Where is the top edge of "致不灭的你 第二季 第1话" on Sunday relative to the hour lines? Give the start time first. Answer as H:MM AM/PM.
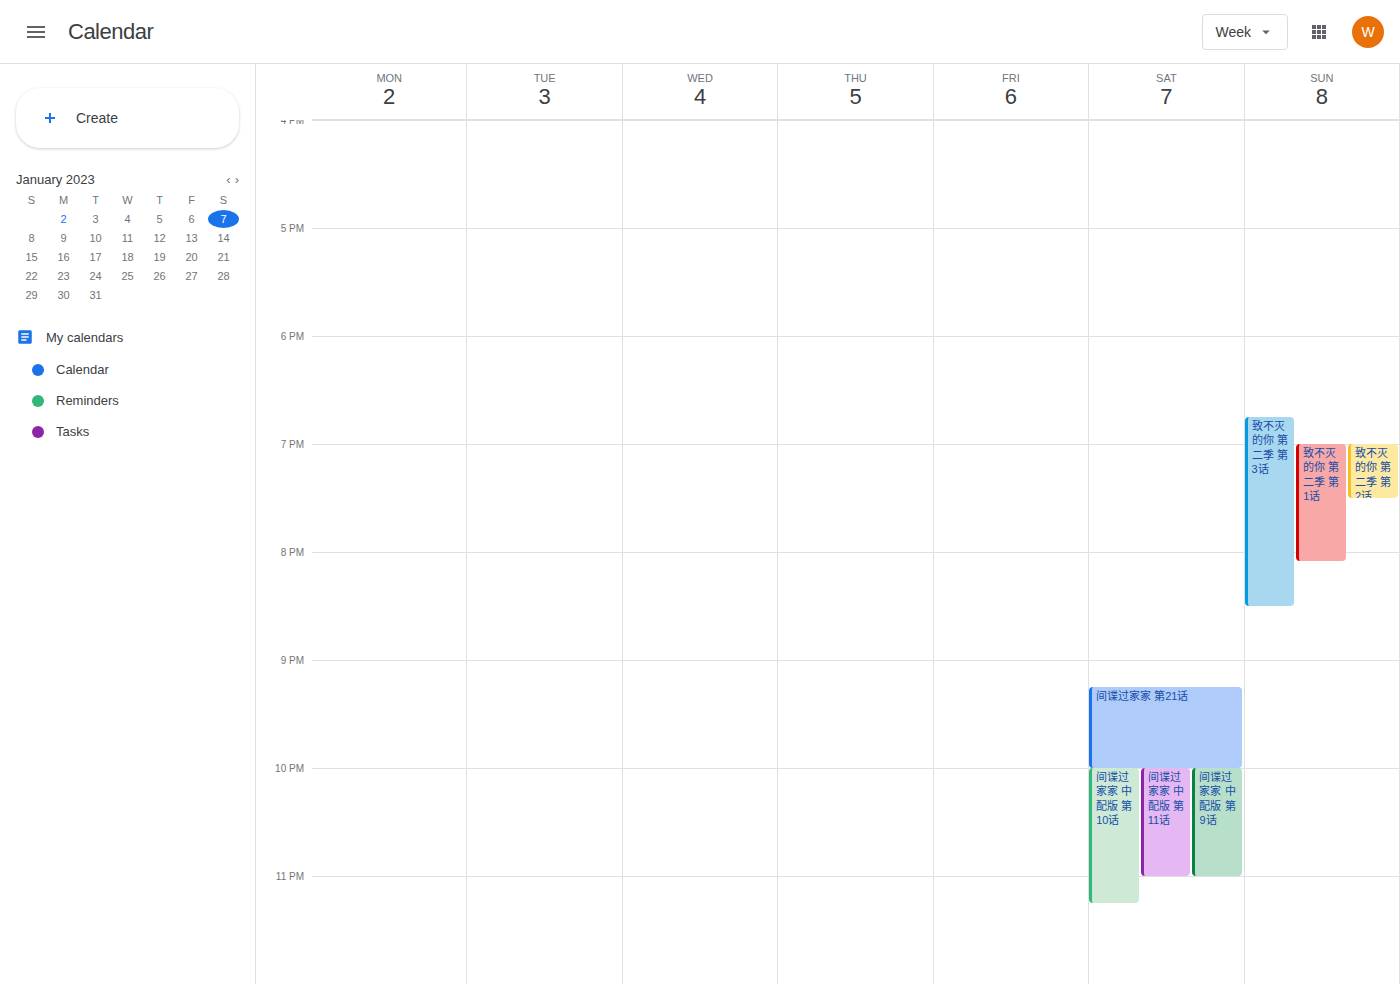
7:00 PM -- exactly on the 7 PM line.